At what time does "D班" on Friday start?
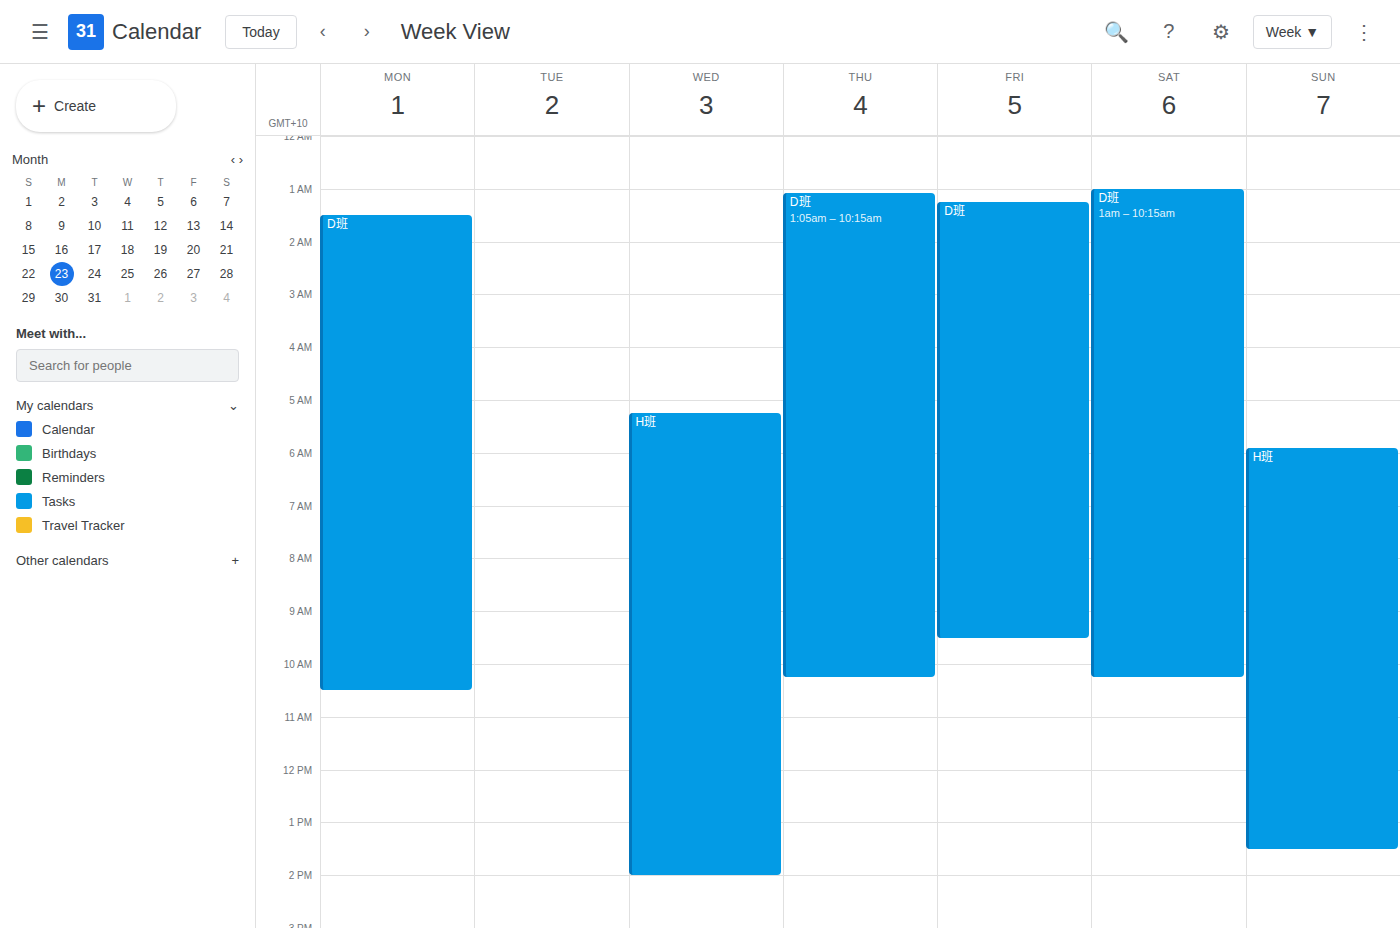
1:15 AM